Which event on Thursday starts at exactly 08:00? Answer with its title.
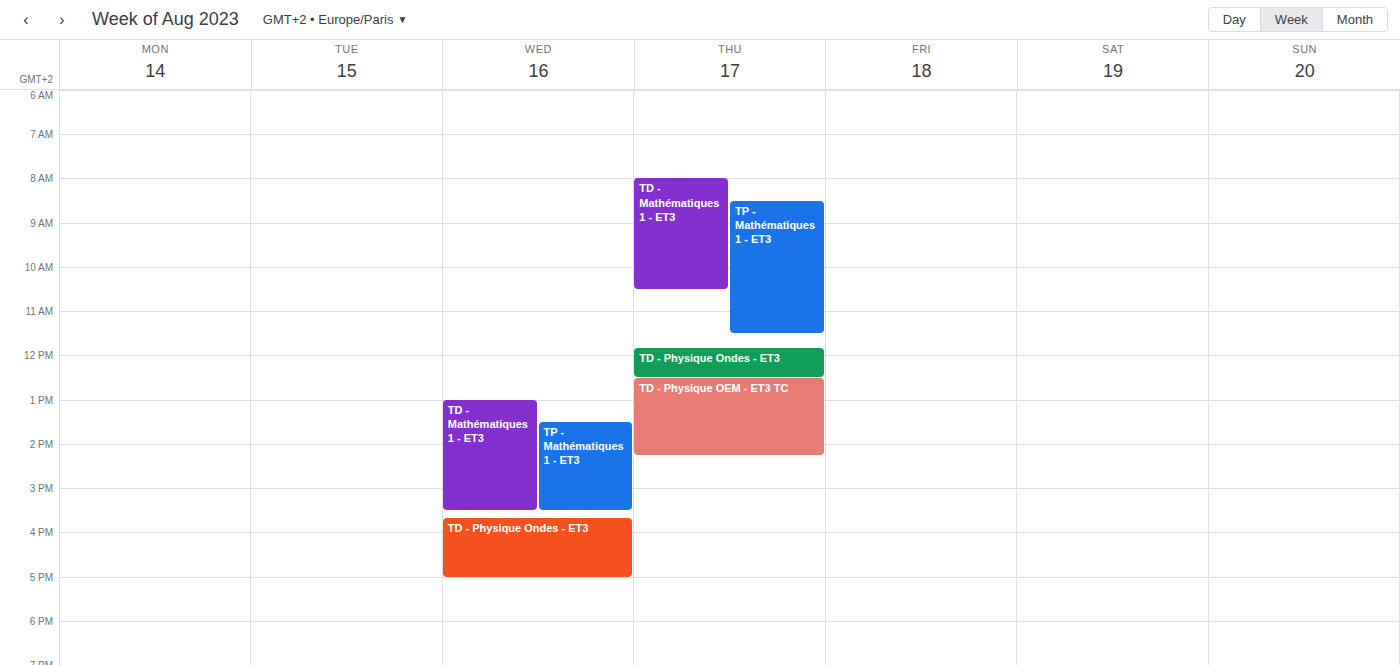
"TD - Mathématiques 1 - ET3"